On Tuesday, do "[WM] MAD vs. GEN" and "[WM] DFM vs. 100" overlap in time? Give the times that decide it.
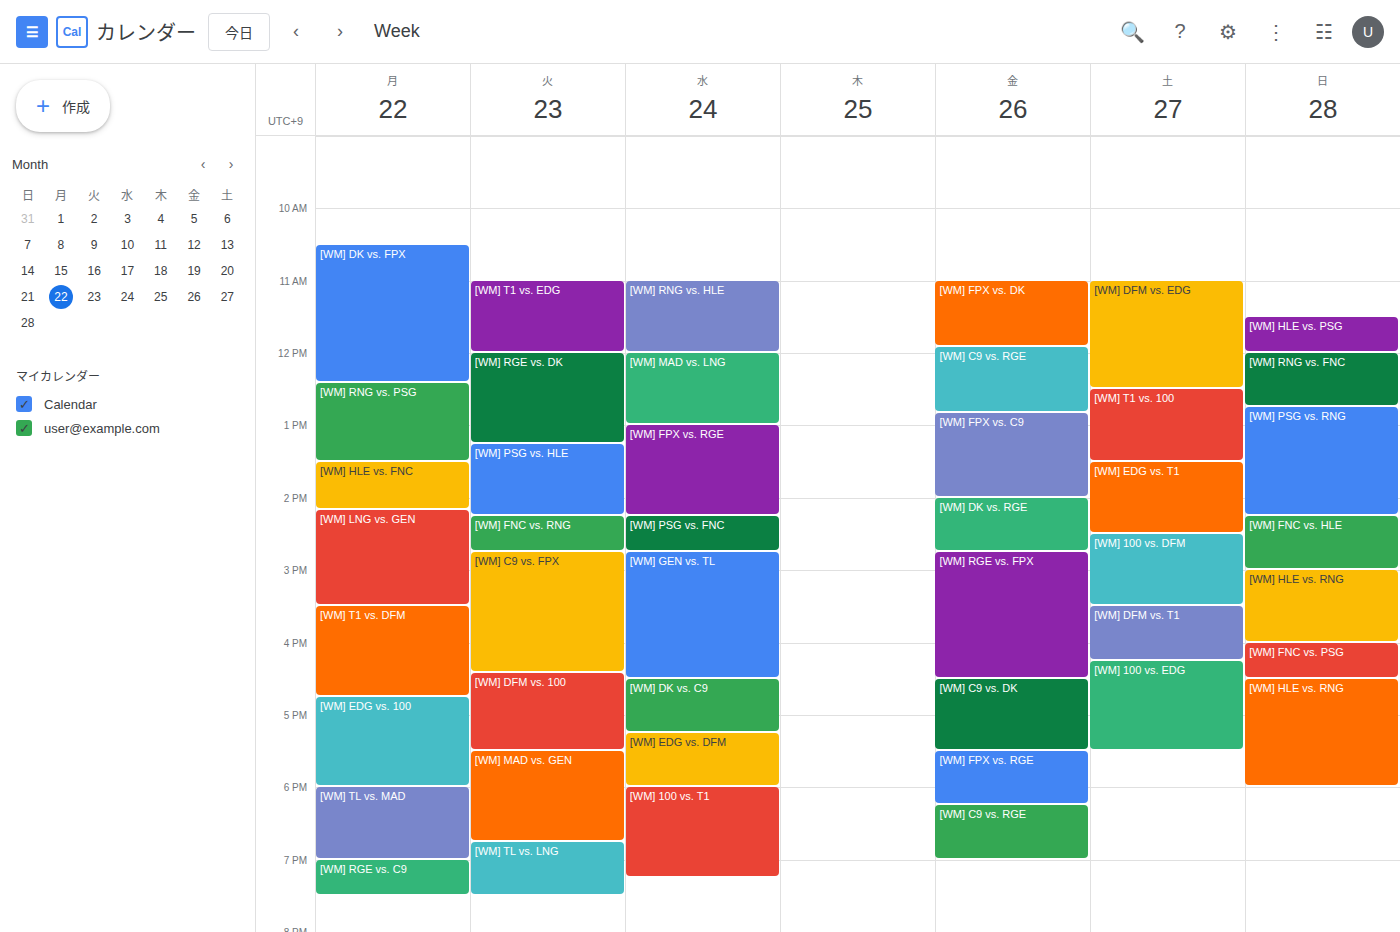
"[WM] DFM vs. 100" ends at 17:30, exactly when "[WM] MAD vs. GEN" starts -- they touch but do not overlap.